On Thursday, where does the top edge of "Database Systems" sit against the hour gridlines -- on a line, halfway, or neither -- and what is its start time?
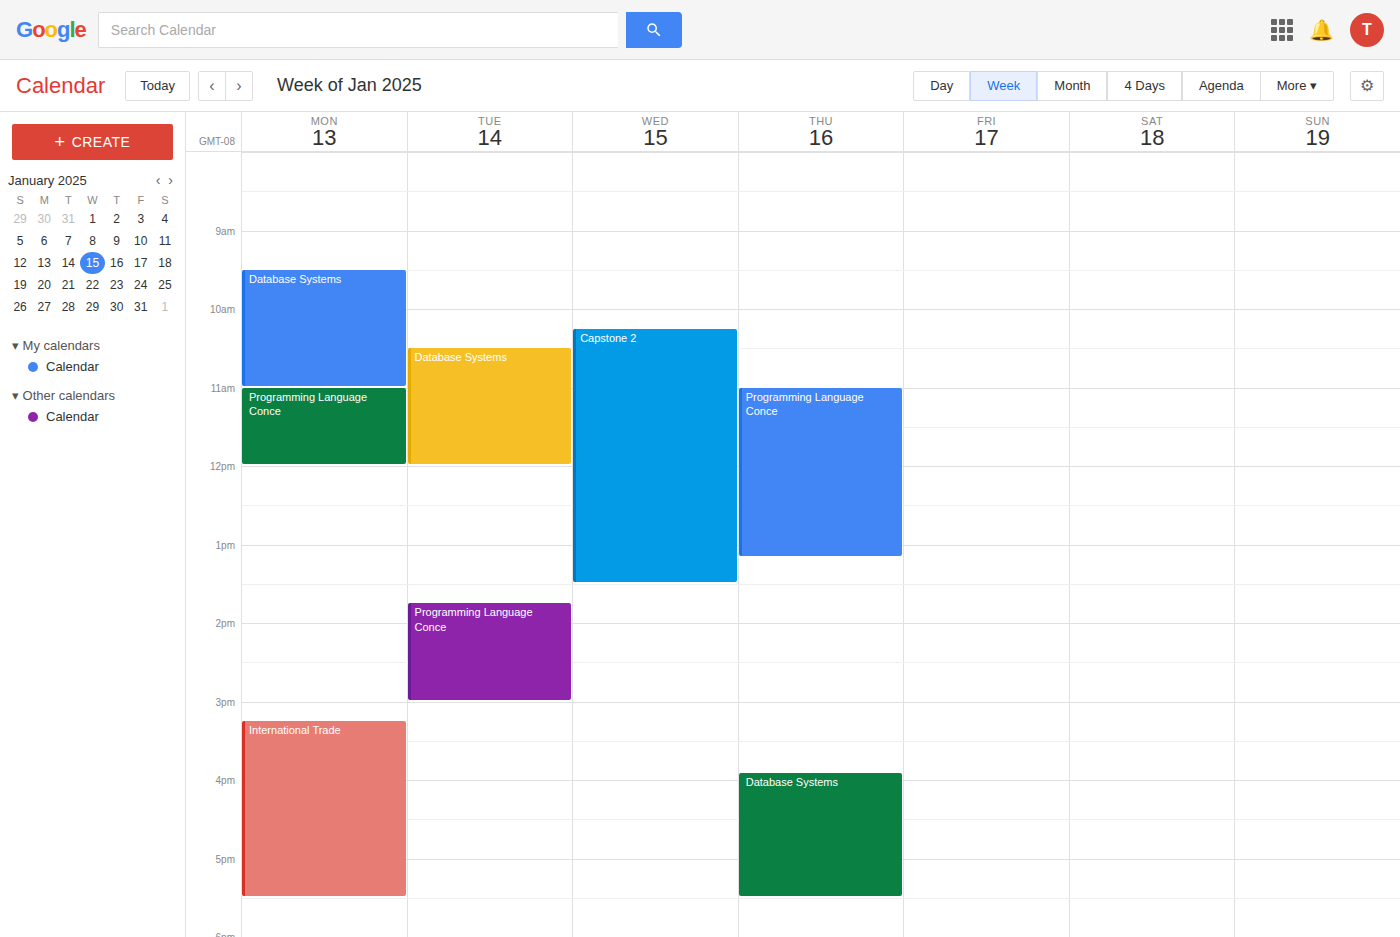
3:55 PM -- neither: 55 minutes below the 3 PM line and 5 minutes above the 4 PM line.